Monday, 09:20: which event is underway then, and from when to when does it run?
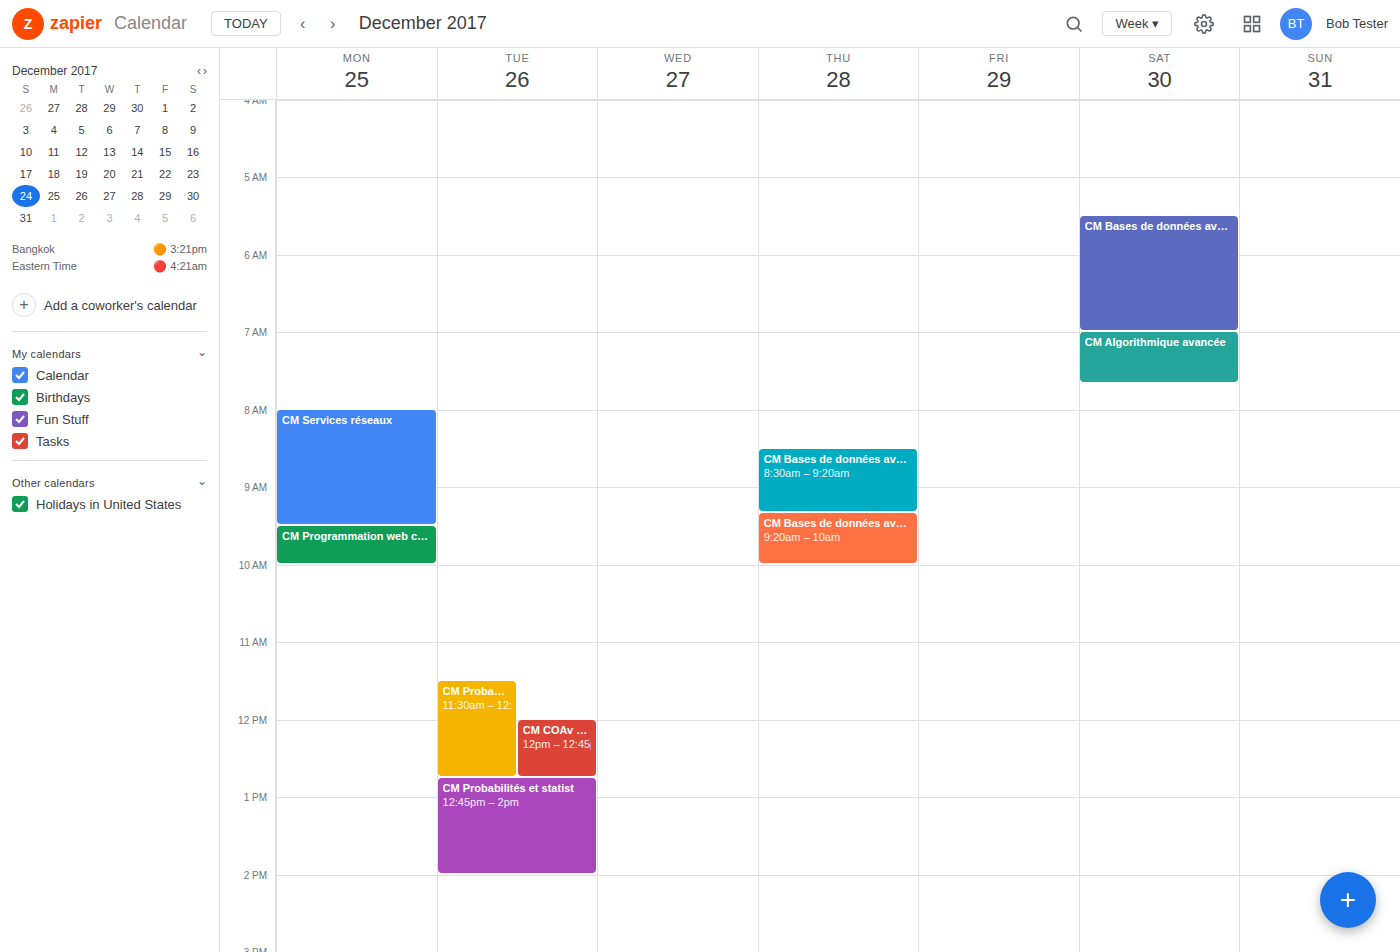
"CM Services réseaux", 08:00 to 09:30